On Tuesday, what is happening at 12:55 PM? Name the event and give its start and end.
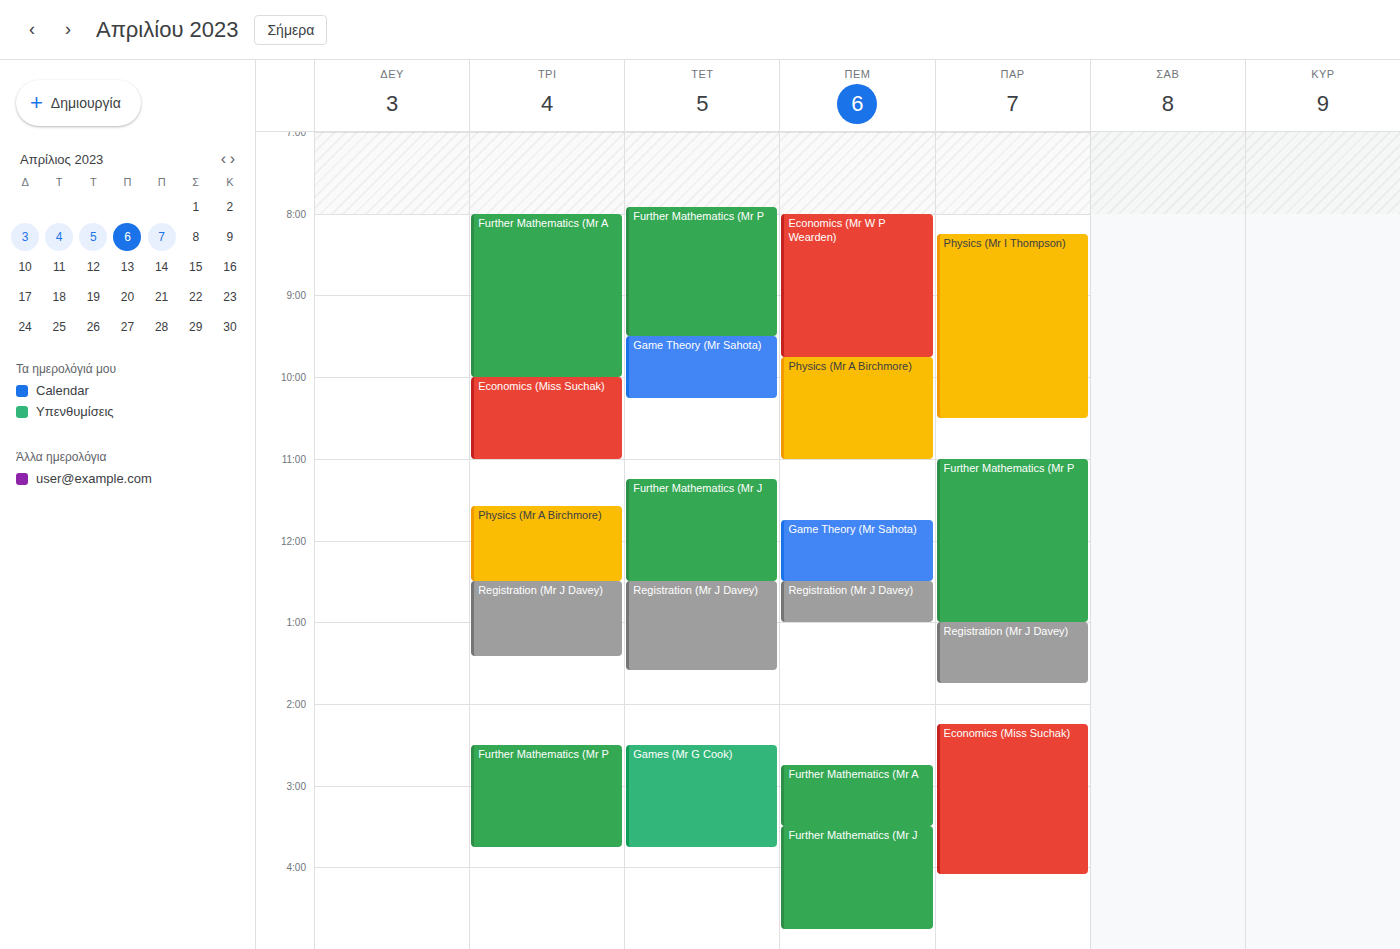
"Registration (Mr J Davey)", 12:30 PM to 1:25 PM